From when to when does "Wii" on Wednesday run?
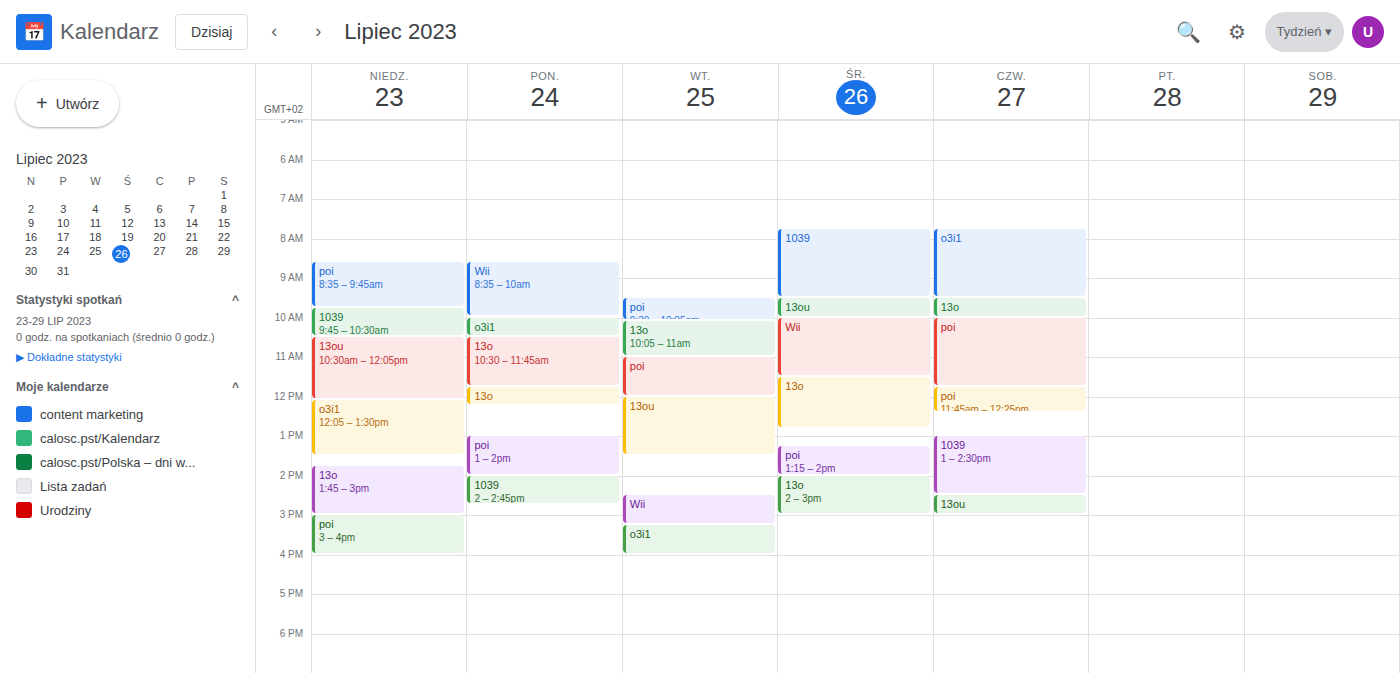
10:00 AM to 11:30 AM